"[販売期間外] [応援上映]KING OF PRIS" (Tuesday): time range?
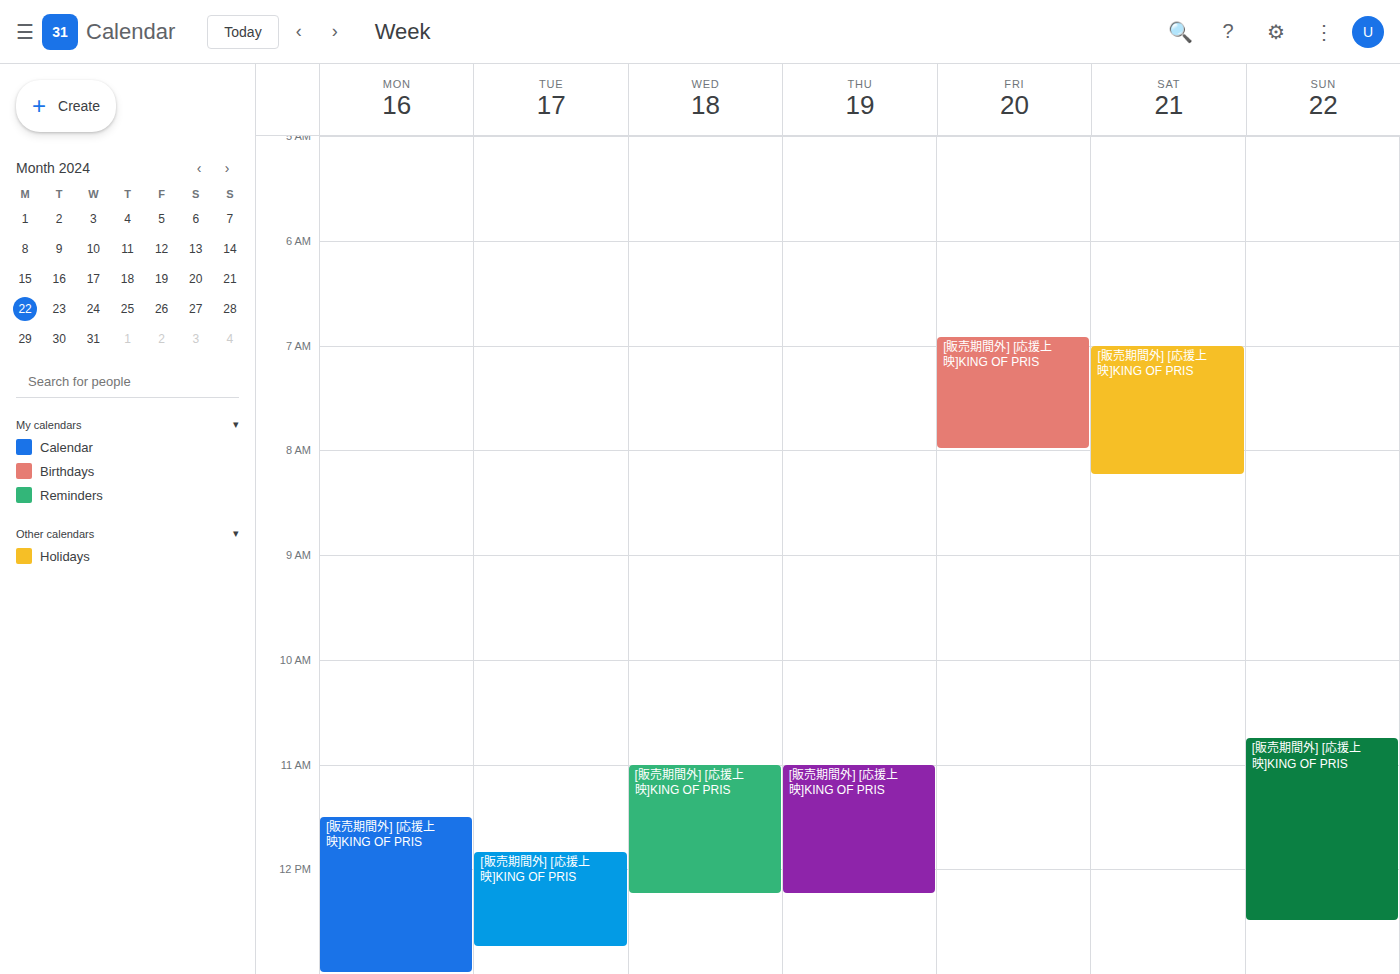
11:50 to 12:45